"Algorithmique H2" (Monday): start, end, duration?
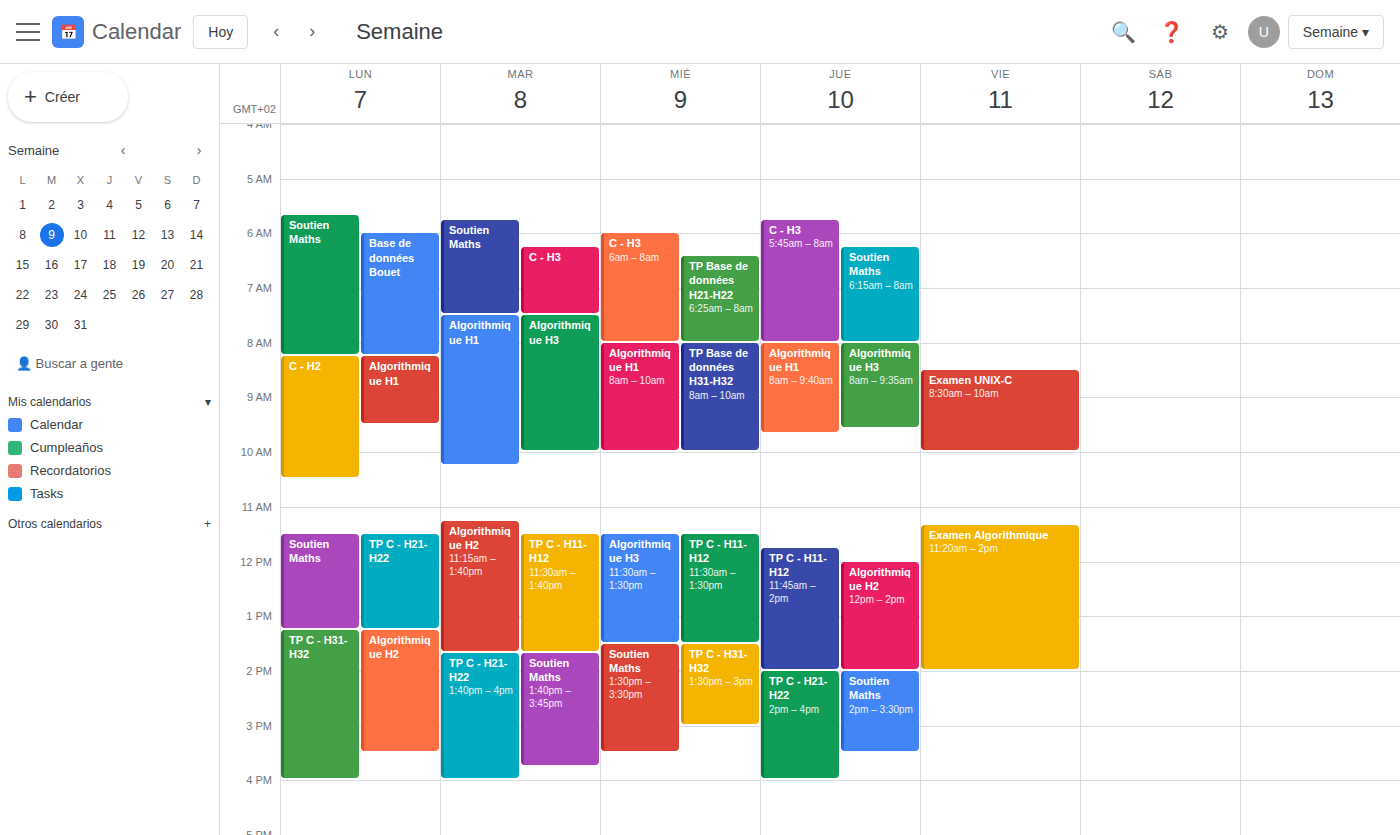
1:15 PM to 3:30 PM, 2 hours 15 minutes